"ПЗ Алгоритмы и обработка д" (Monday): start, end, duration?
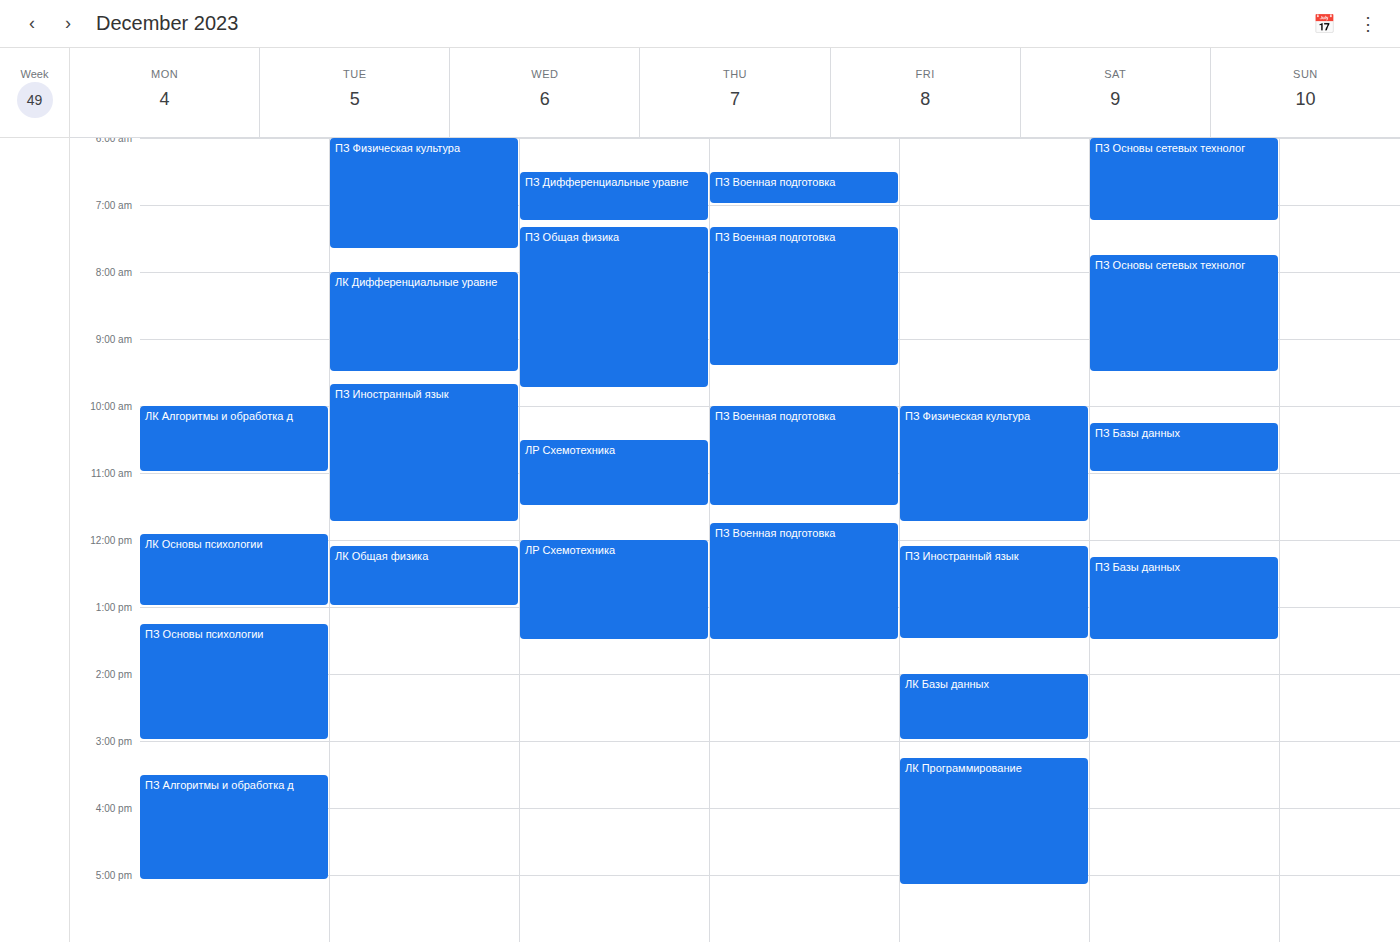
3:30 PM to 5:05 PM, 1 hour 35 minutes